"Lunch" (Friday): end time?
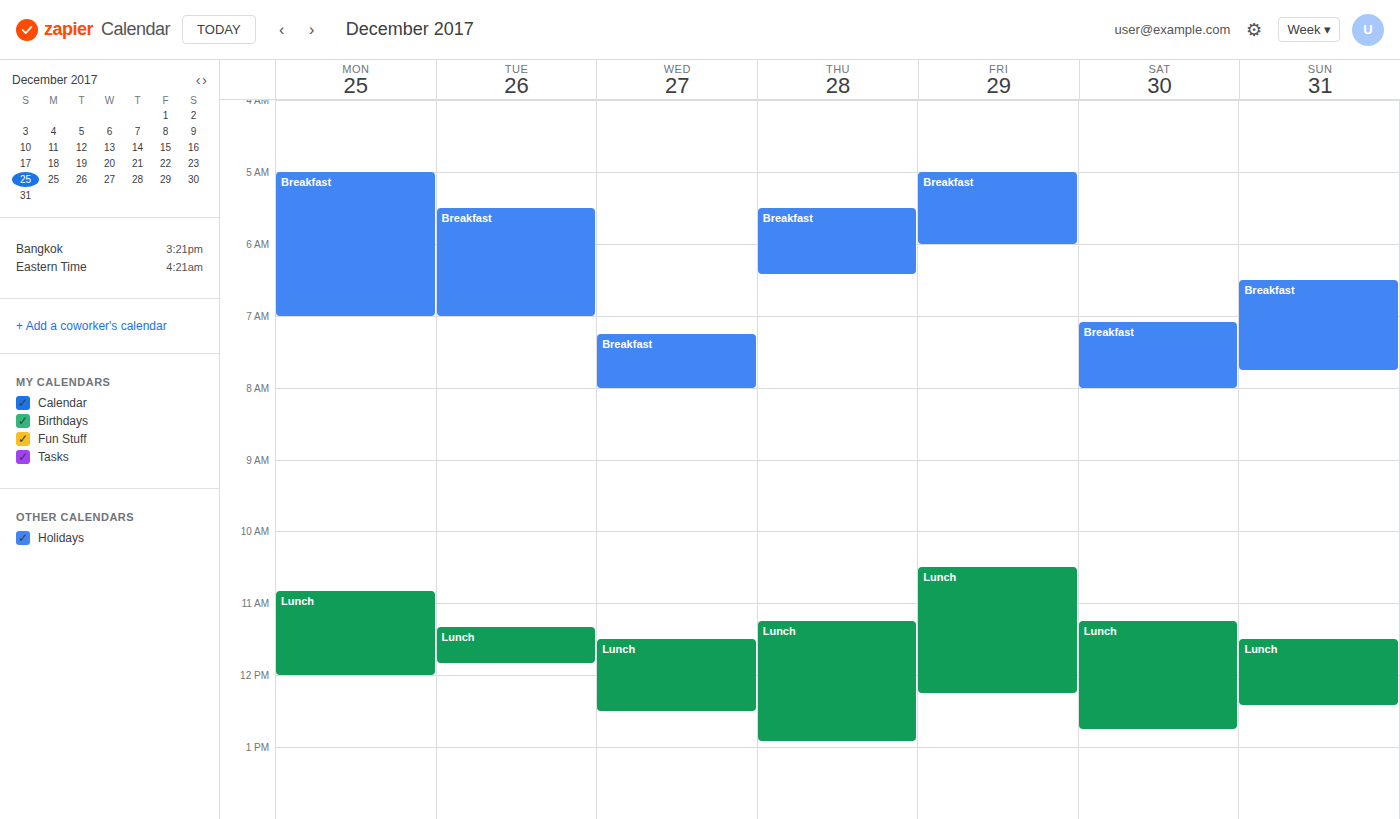
12:15